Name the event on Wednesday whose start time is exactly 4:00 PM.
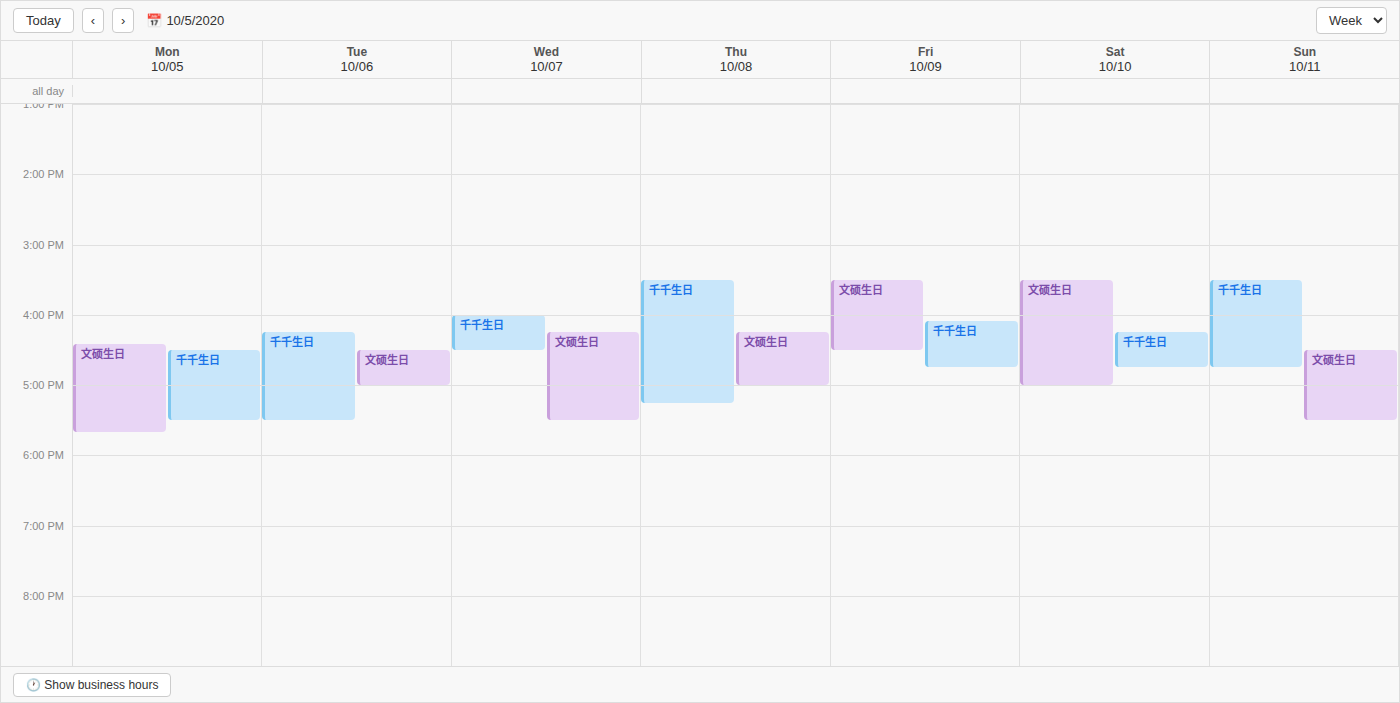
"千千生日"